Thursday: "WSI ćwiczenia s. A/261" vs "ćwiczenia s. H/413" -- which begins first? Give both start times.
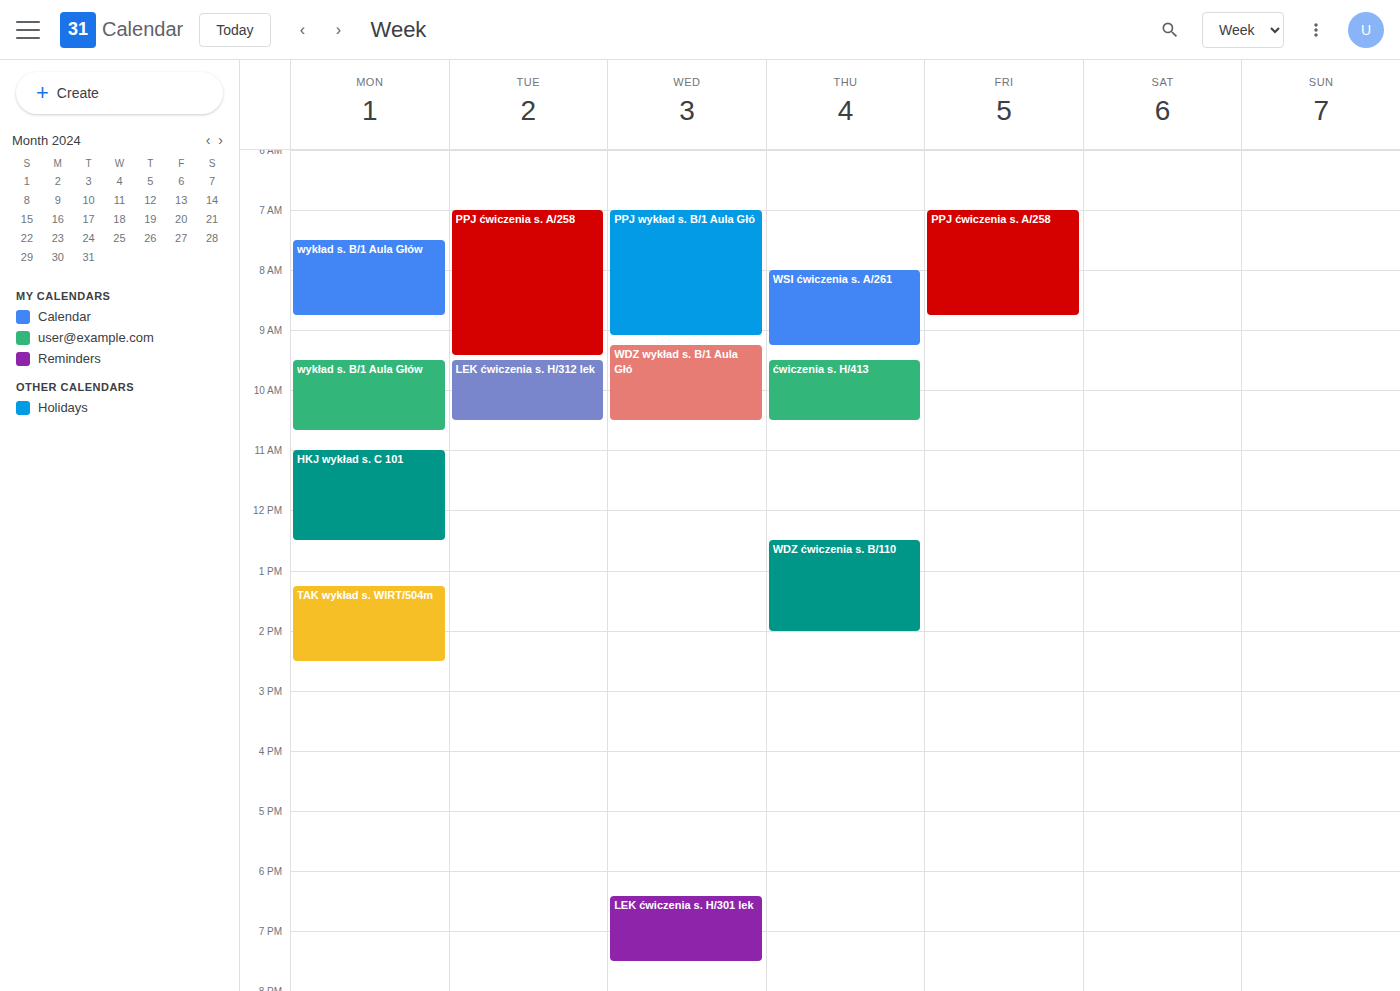
"WSI ćwiczenia s. A/261" 08:00; "ćwiczenia s. H/413" 09:30.